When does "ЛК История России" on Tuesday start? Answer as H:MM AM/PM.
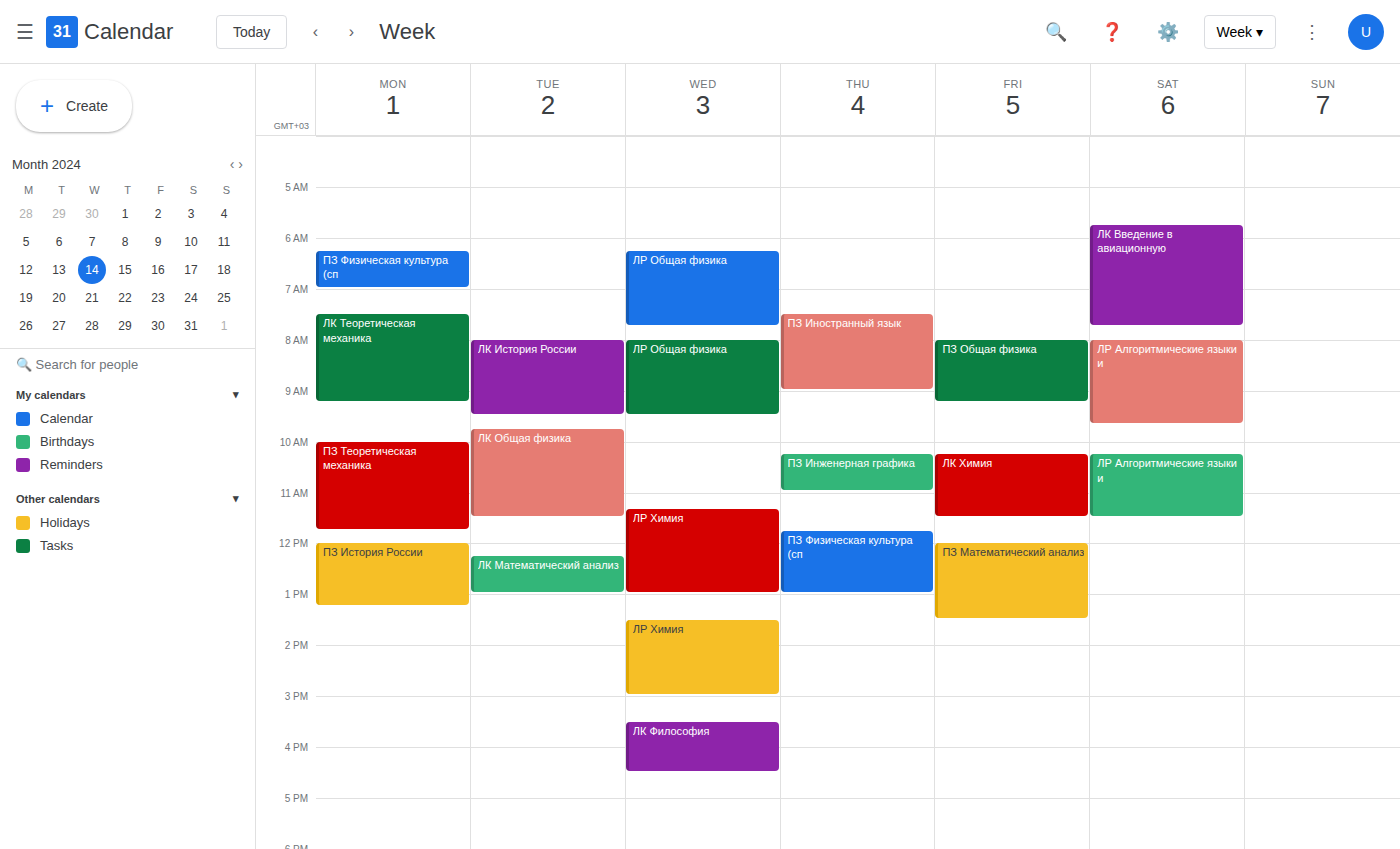
8:00 AM